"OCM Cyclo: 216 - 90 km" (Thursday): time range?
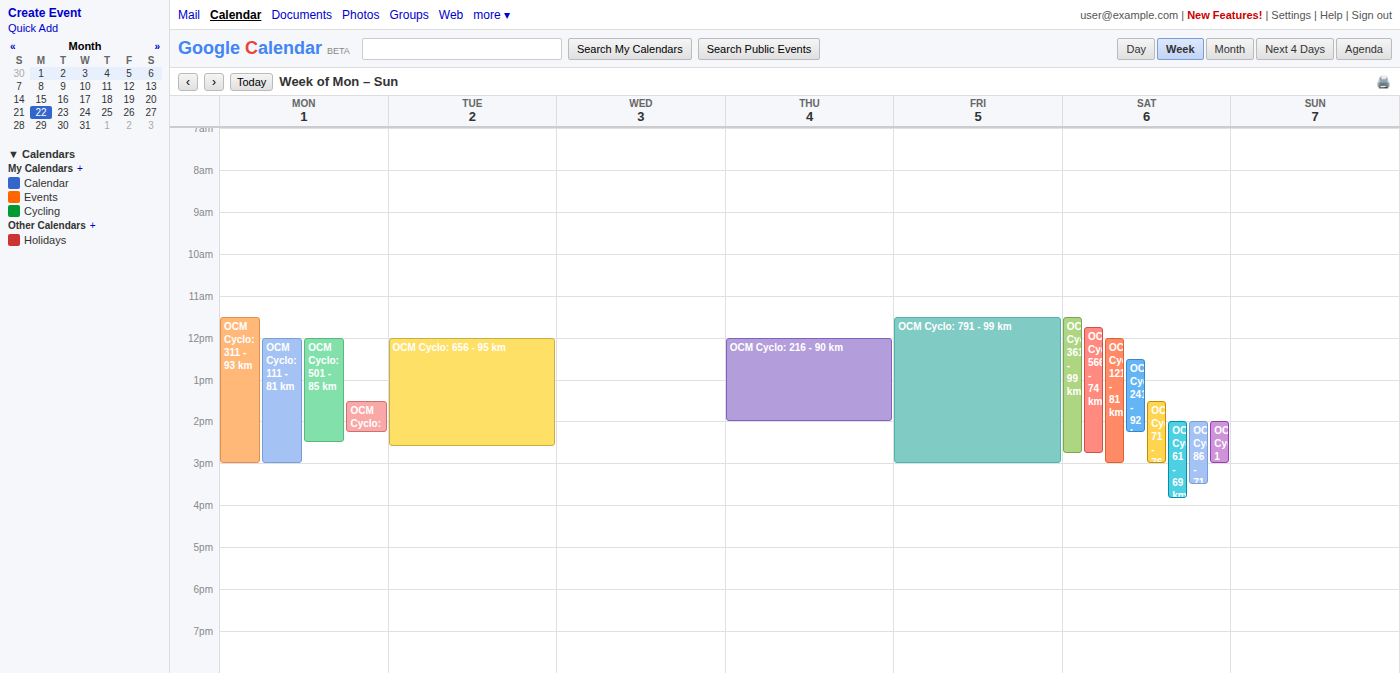
12:00 PM to 2:00 PM